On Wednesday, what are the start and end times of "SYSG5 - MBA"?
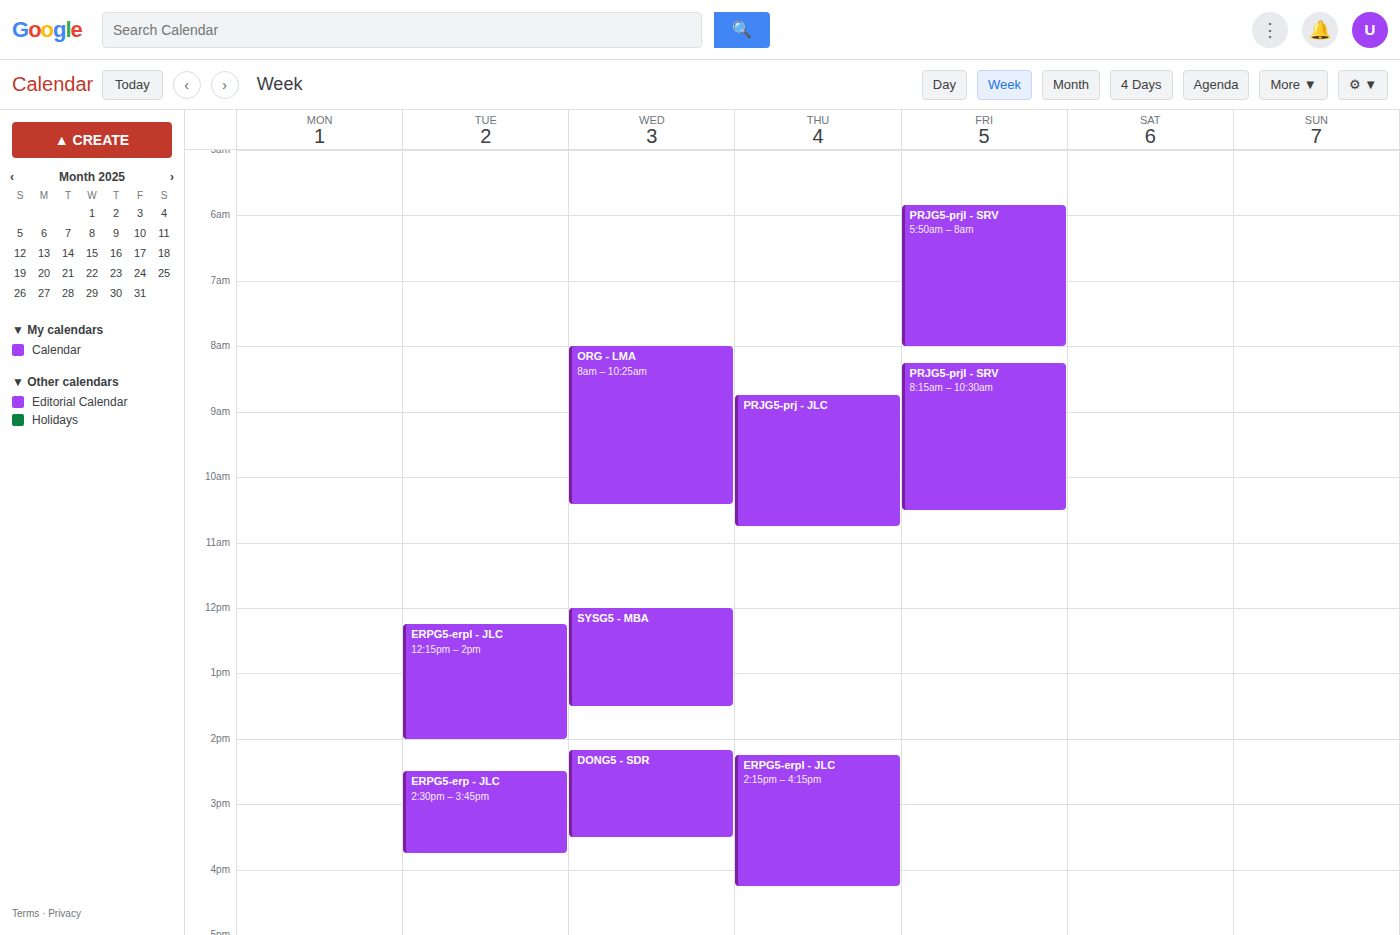
12:00 PM to 1:30 PM